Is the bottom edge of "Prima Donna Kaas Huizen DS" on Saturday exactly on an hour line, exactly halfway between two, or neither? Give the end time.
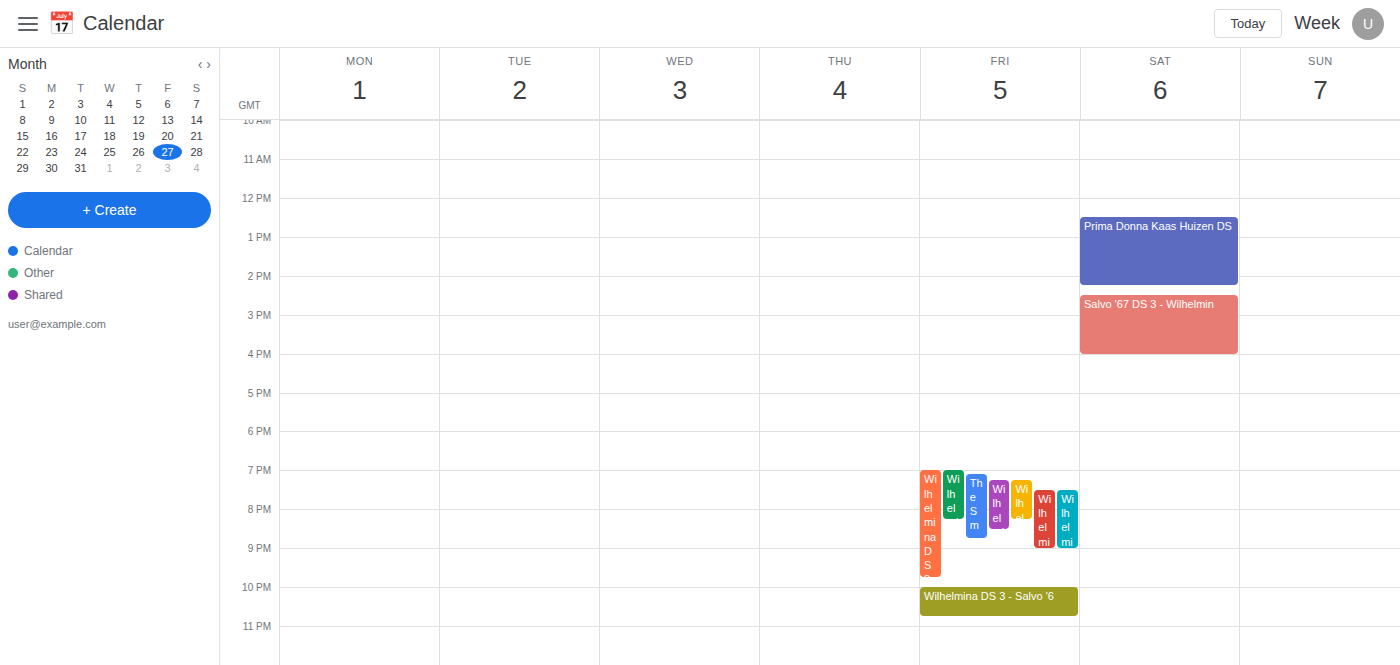
2:15 PM -- neither: a quarter of the way from the 2 PM line to the 3 PM line.